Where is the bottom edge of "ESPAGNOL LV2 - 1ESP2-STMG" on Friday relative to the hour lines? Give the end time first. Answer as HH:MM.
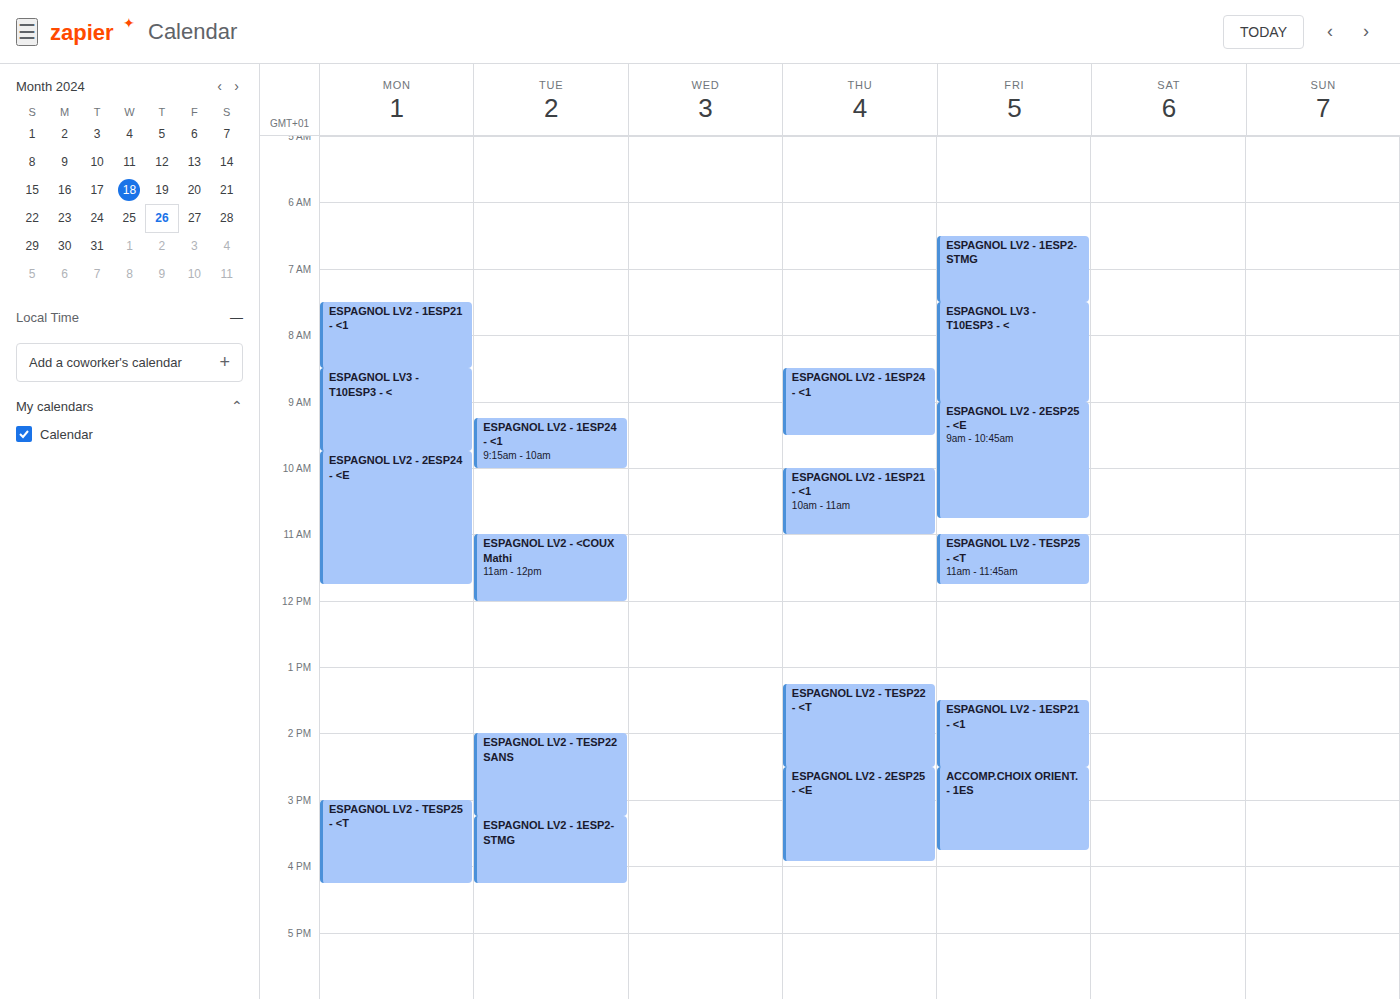
07:30 -- halfway between the 07:00 and 08:00 lines.